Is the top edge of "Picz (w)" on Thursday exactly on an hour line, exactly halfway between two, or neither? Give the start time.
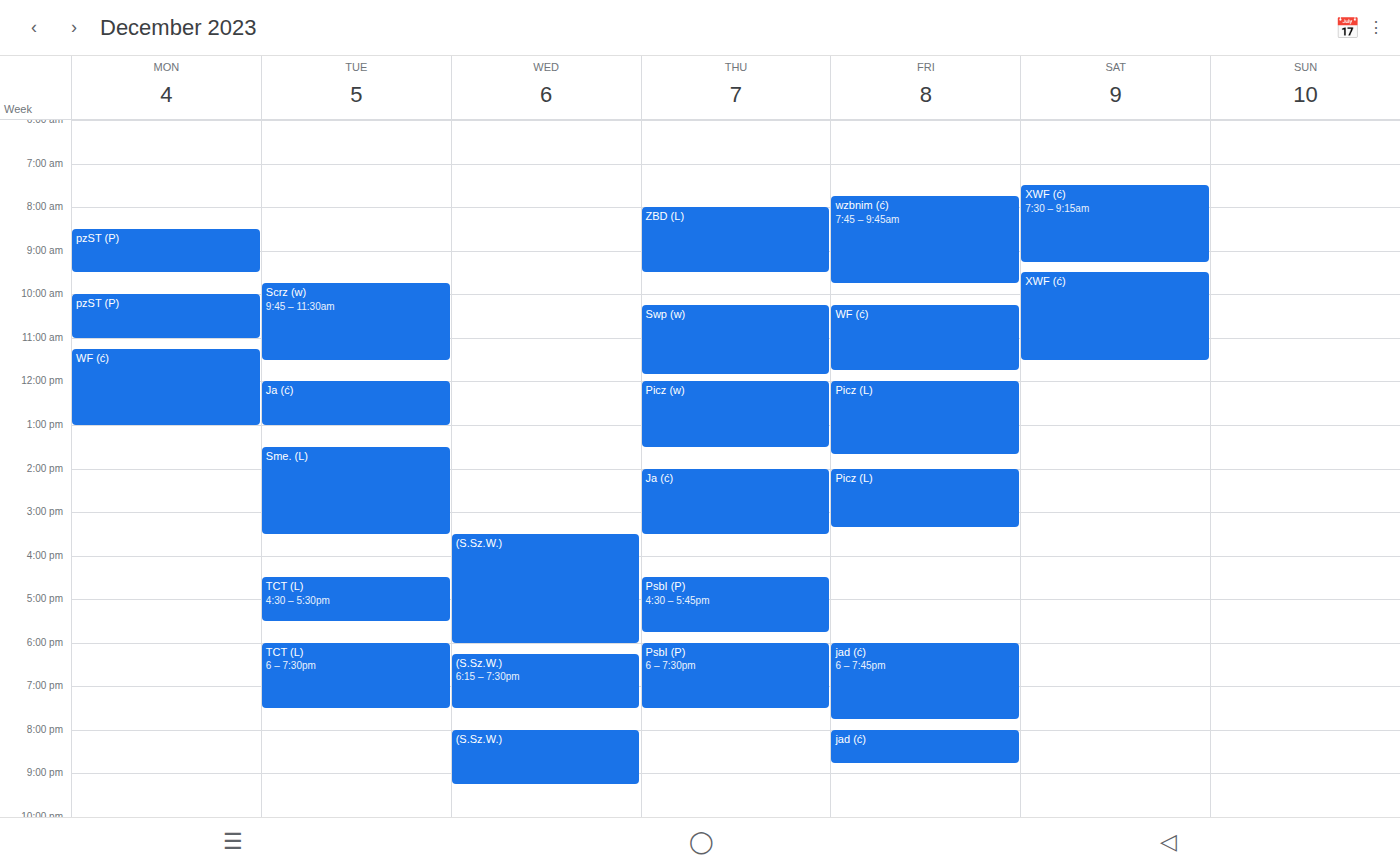
12:00 PM -- exactly on the 12 PM line.